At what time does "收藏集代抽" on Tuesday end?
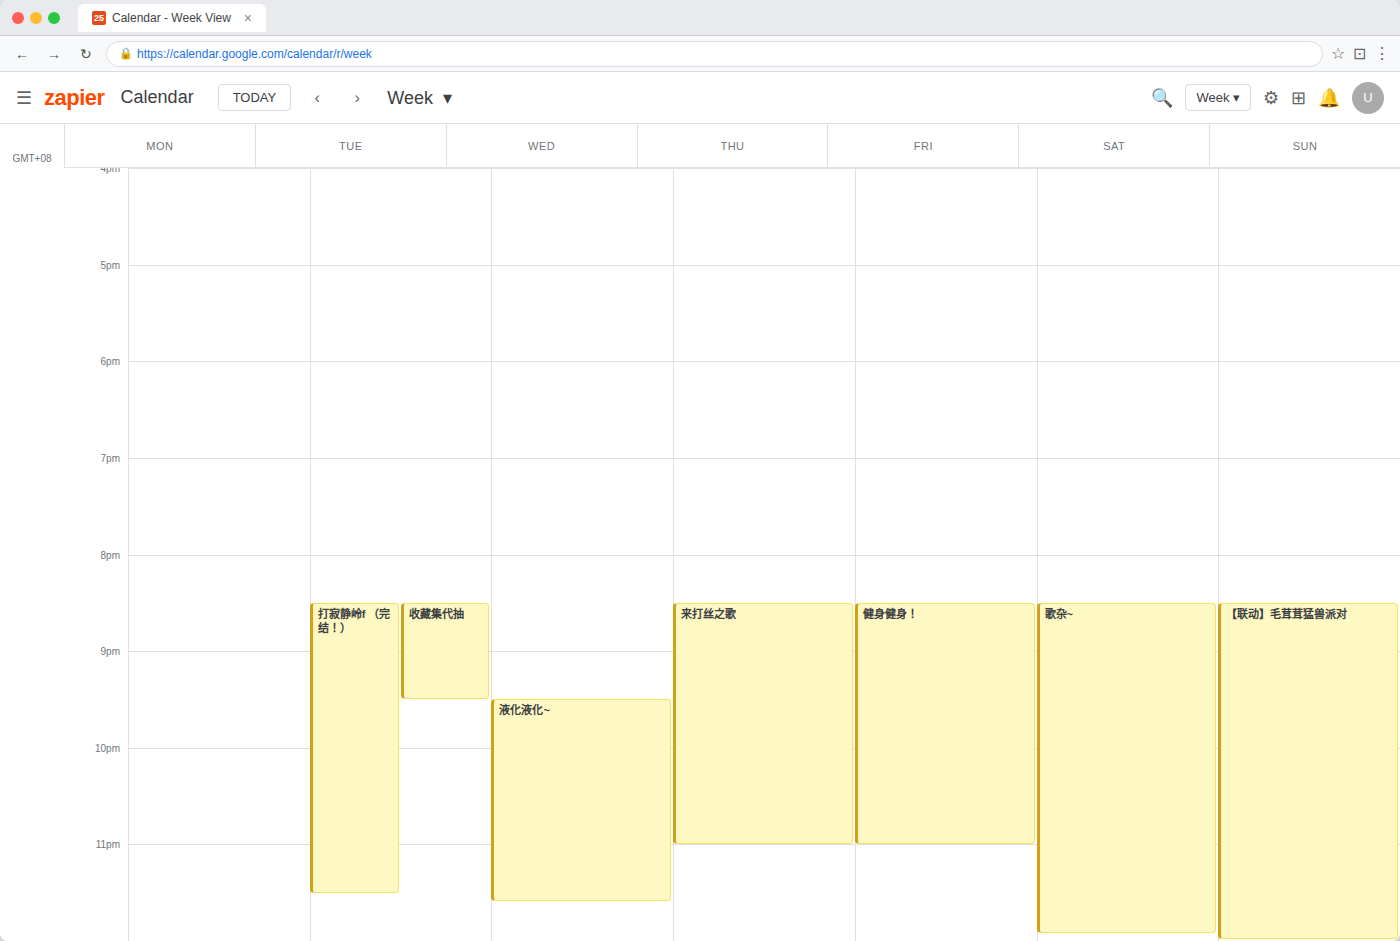
9:30 PM